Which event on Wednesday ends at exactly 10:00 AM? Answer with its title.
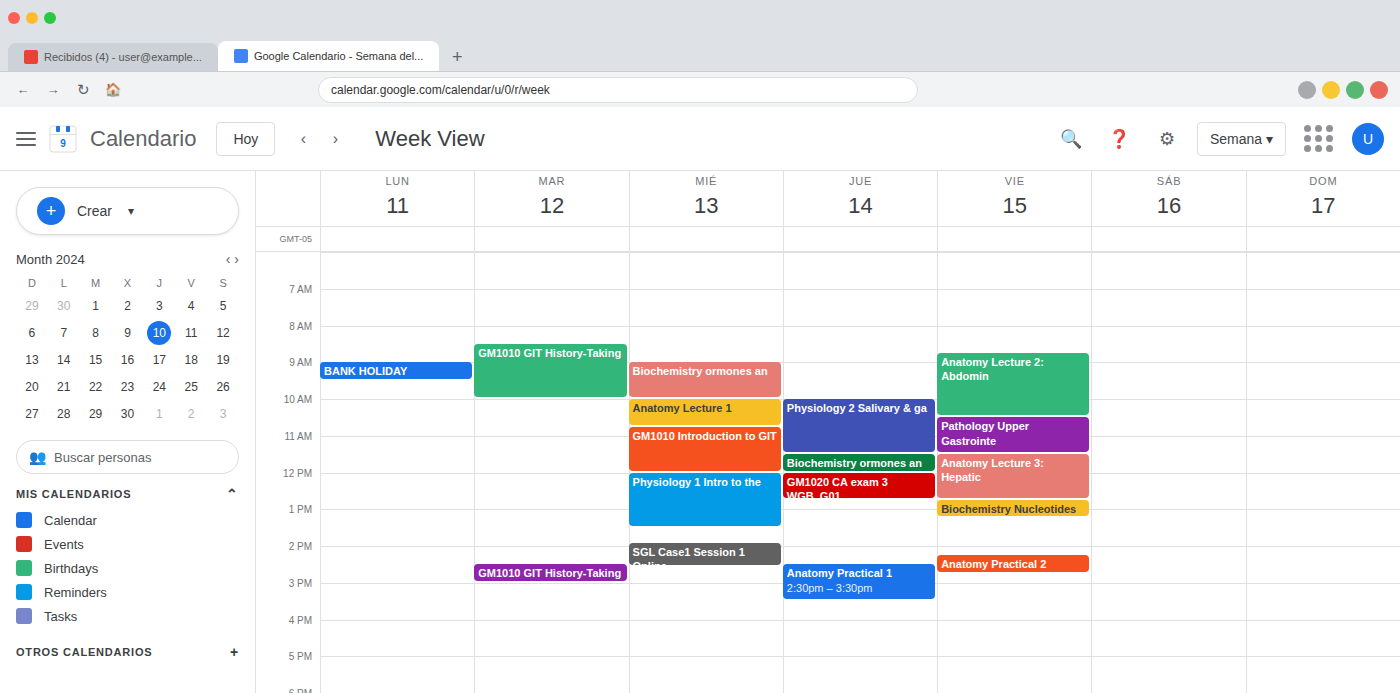
"Biochemistry ormones an"